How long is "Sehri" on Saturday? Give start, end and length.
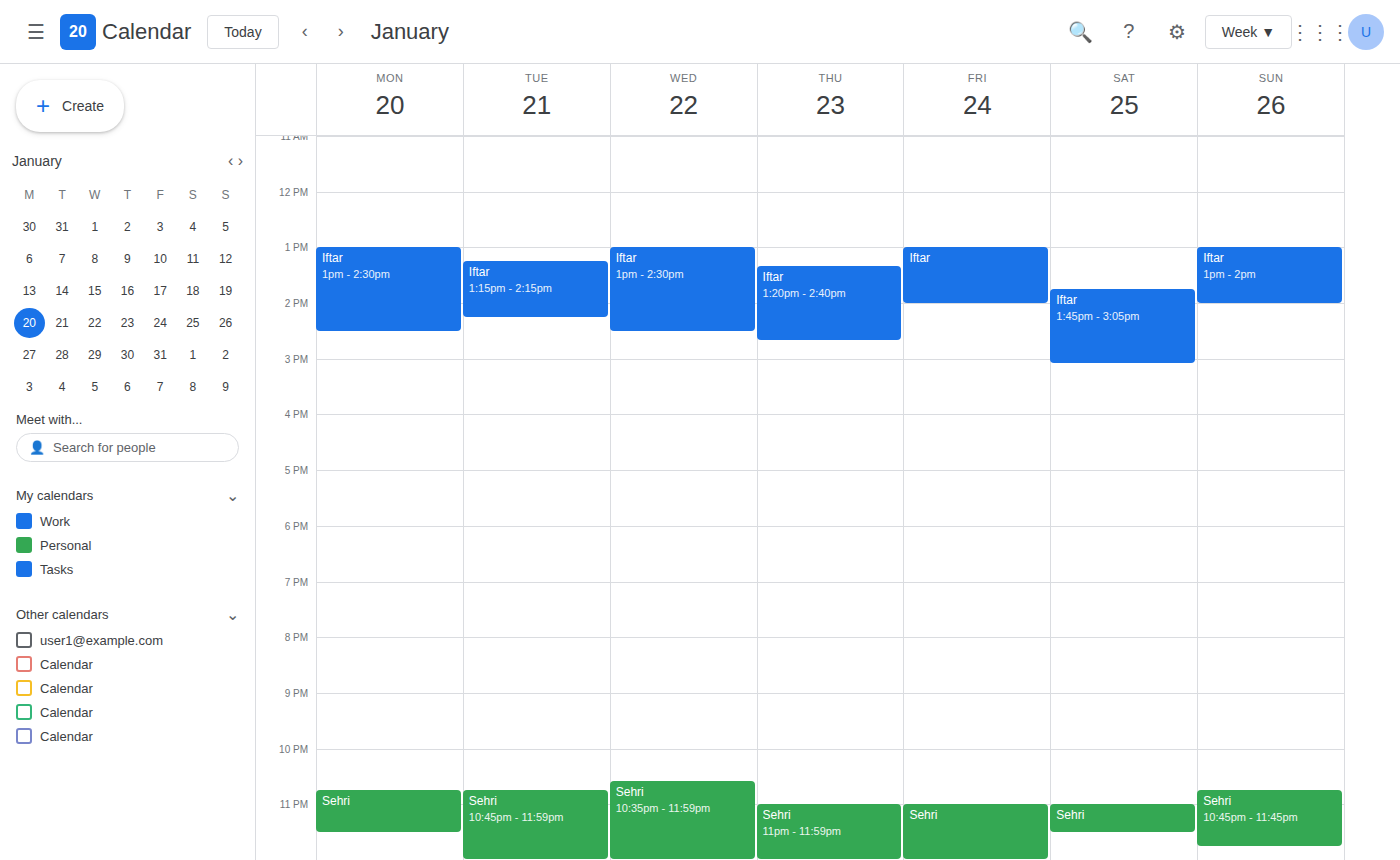
11:00 PM to 11:30 PM, 30 minutes